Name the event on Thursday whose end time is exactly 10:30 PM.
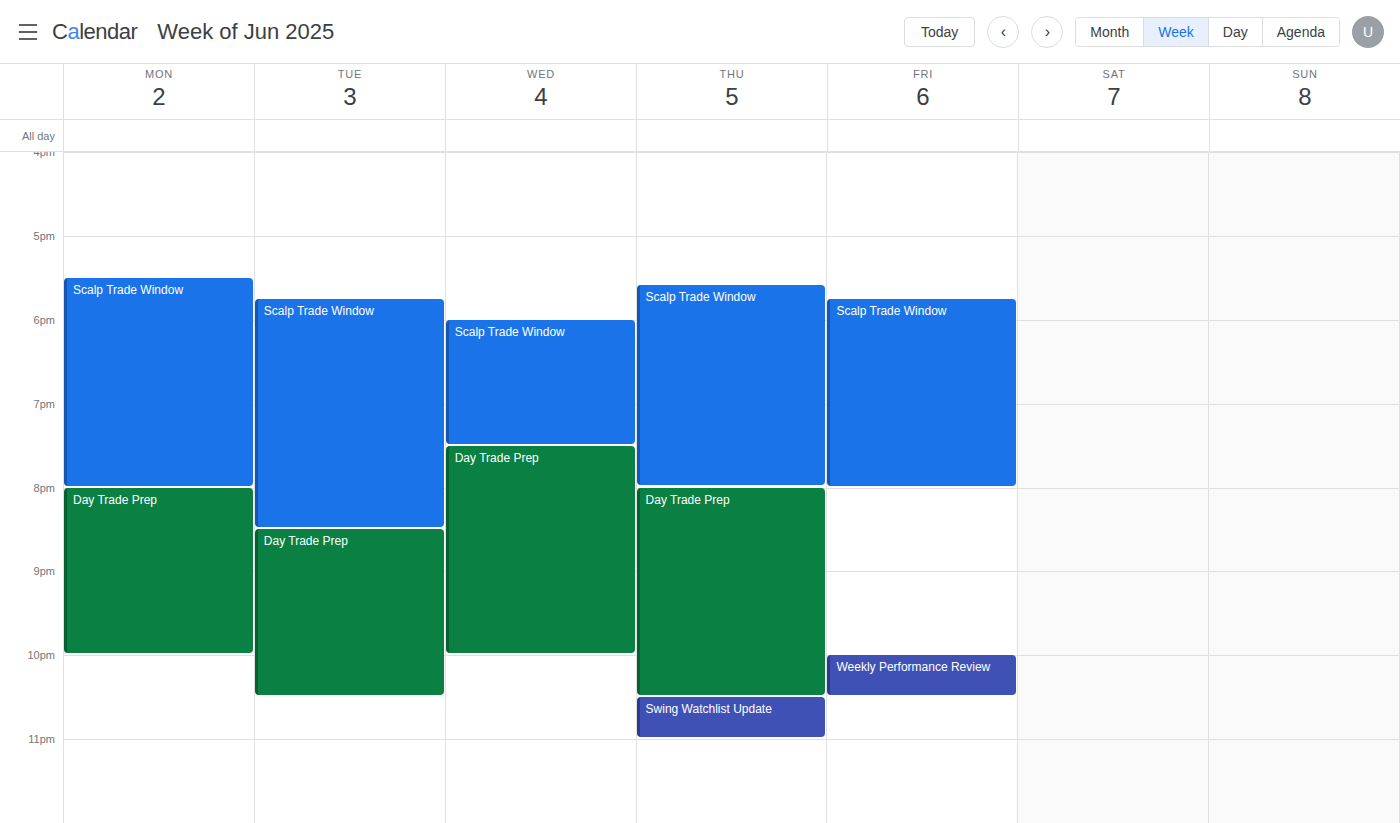
"Day Trade Prep"